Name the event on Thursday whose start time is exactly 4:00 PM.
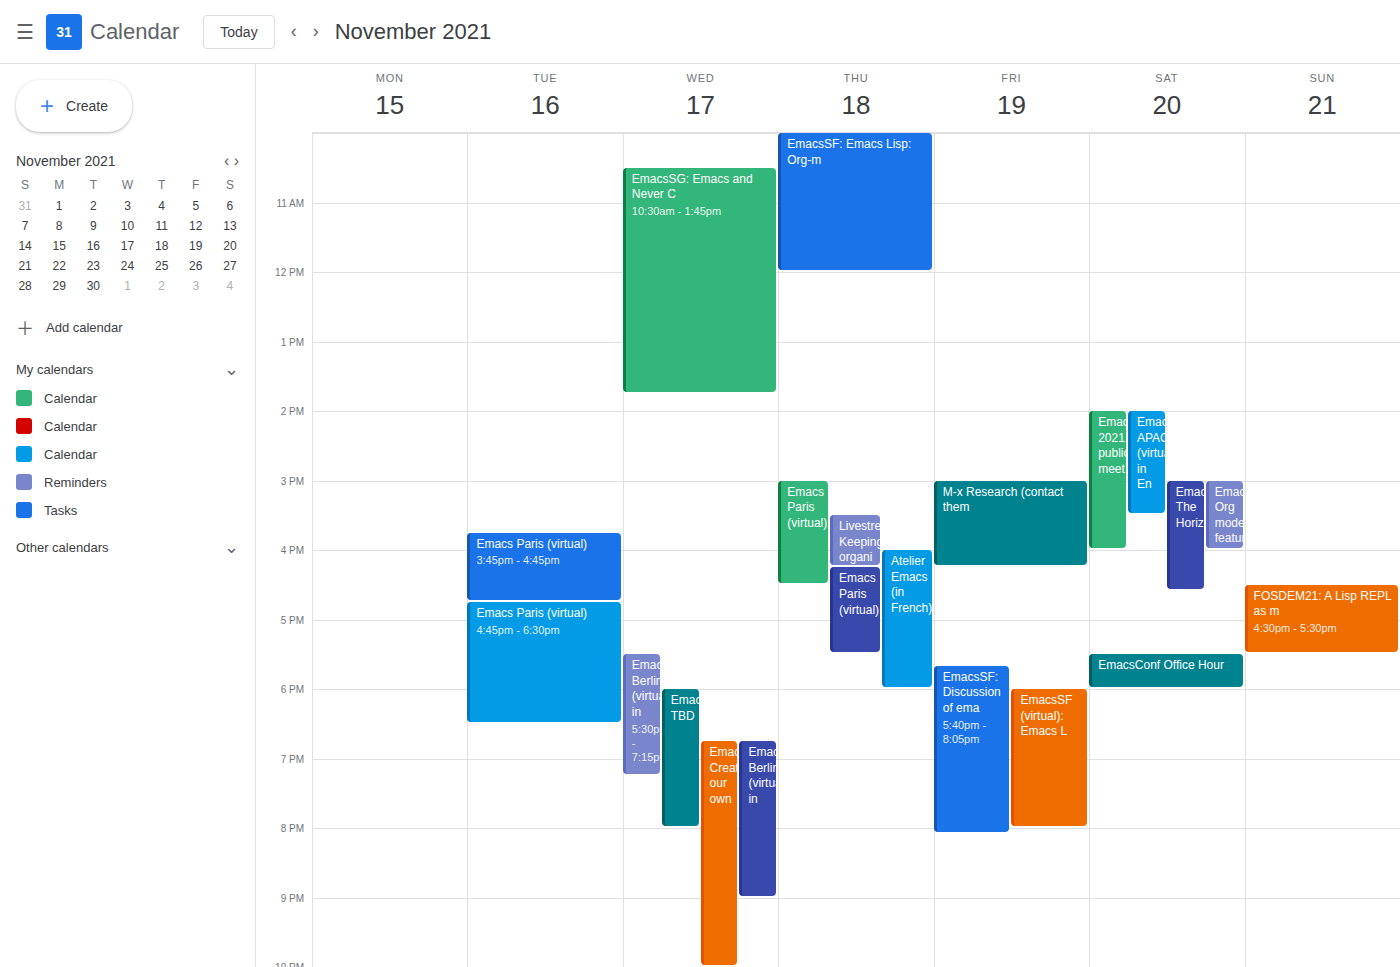
"Atelier Emacs (in French)"